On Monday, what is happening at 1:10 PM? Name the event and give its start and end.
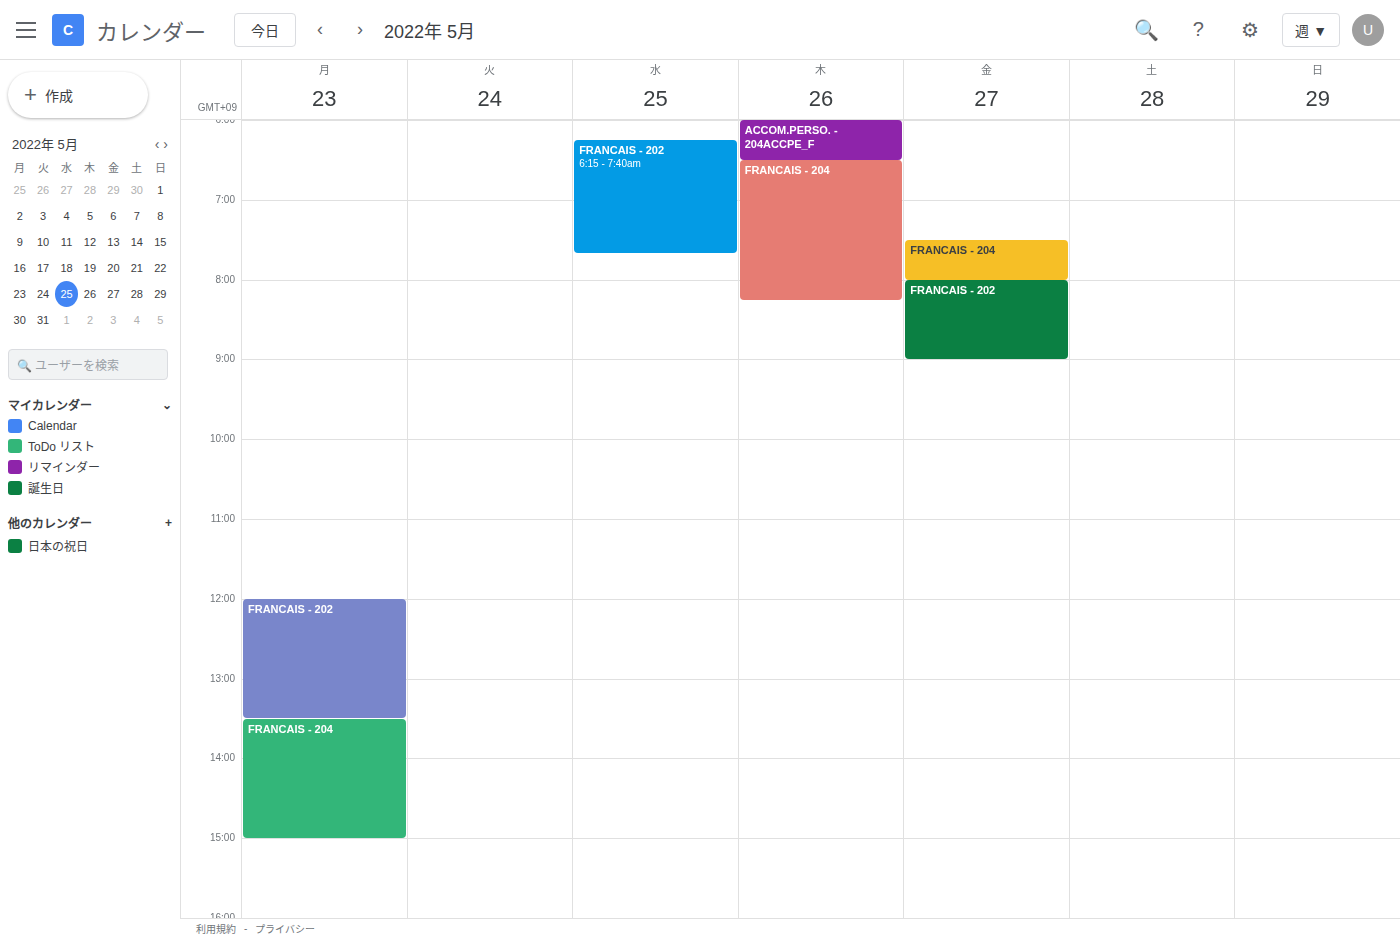
"FRANCAIS - 202", 12:00 PM to 1:30 PM